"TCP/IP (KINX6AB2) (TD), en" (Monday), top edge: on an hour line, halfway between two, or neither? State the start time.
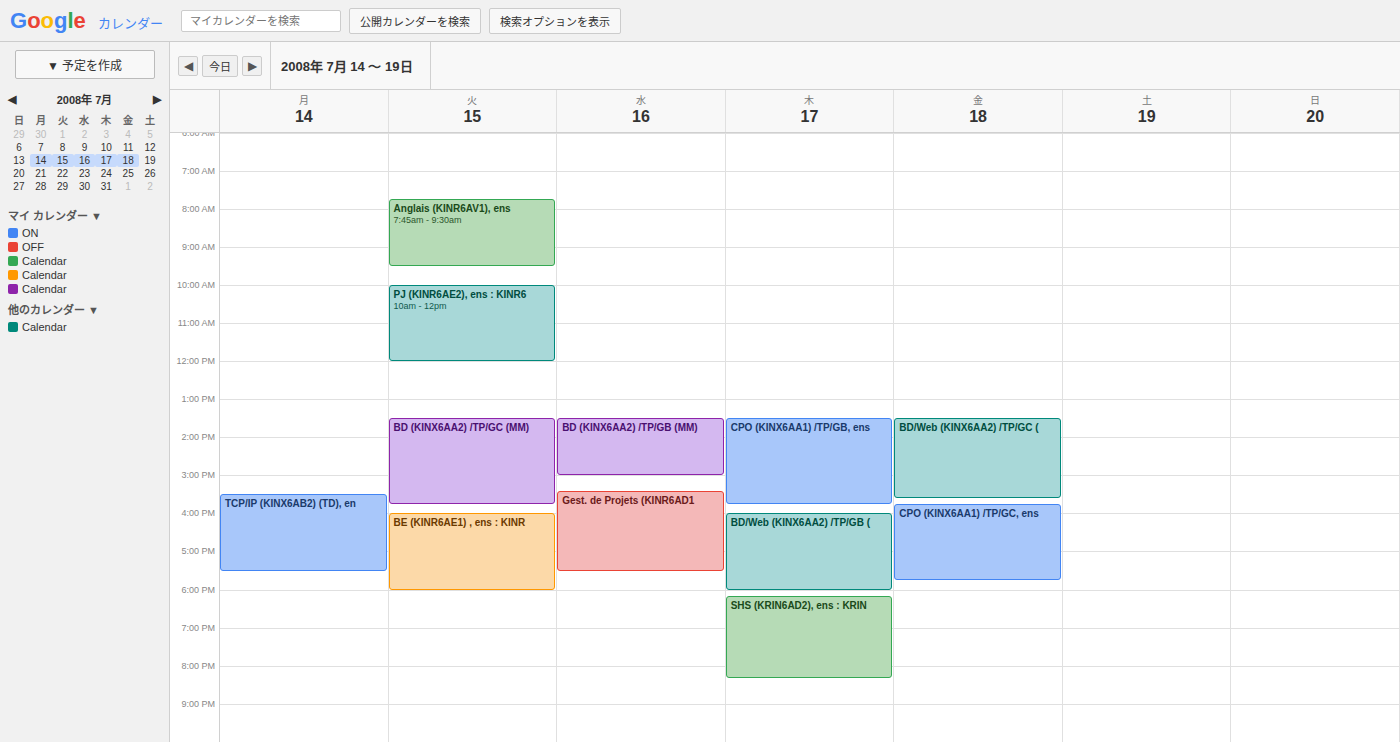
15:30 -- halfway between the 15:00 and 16:00 lines.